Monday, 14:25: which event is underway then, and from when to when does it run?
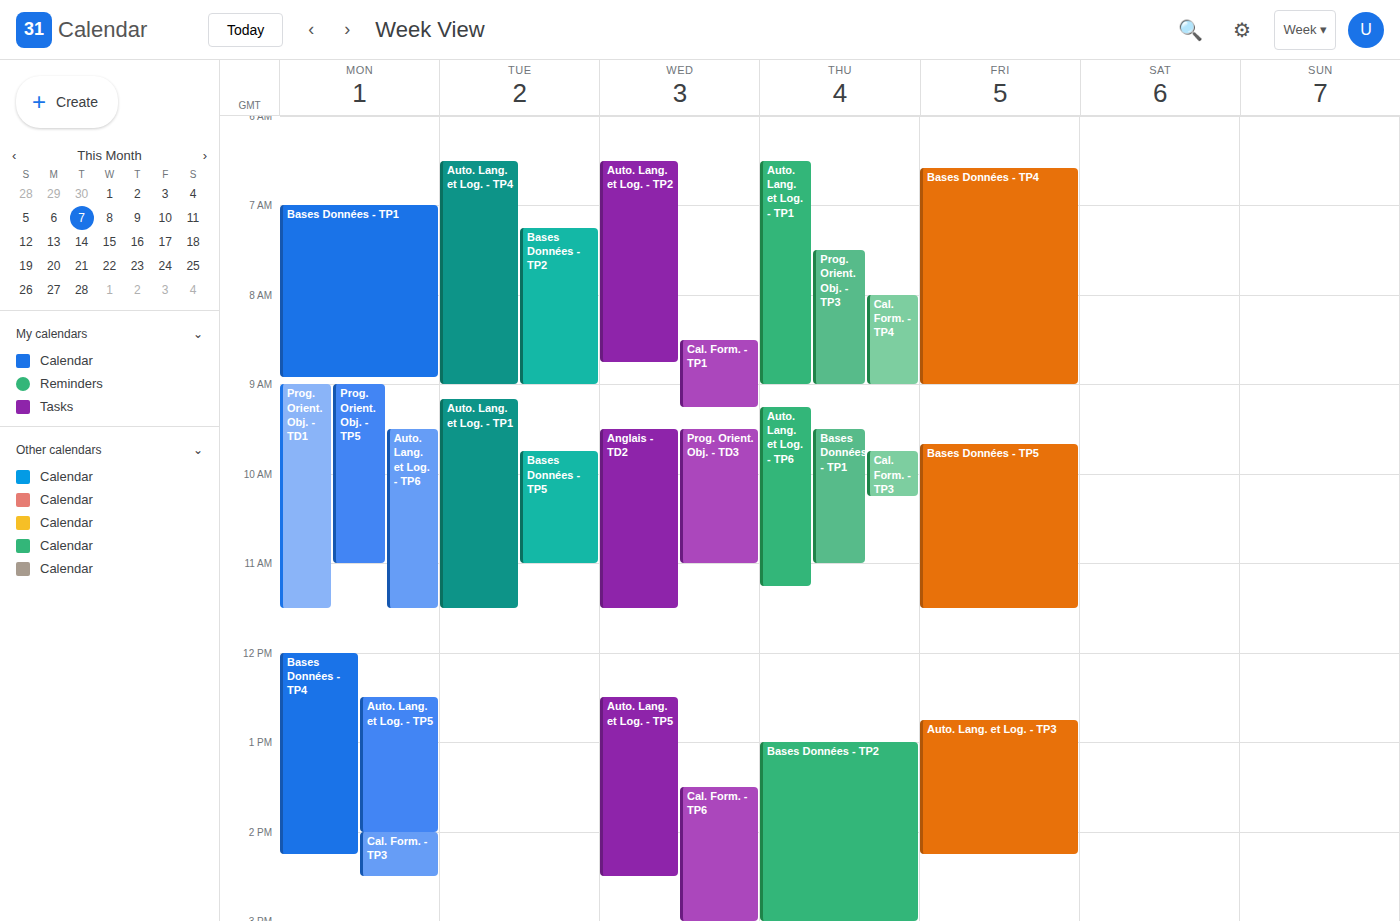
"Cal. Form. - TP3", 14:00 to 14:30